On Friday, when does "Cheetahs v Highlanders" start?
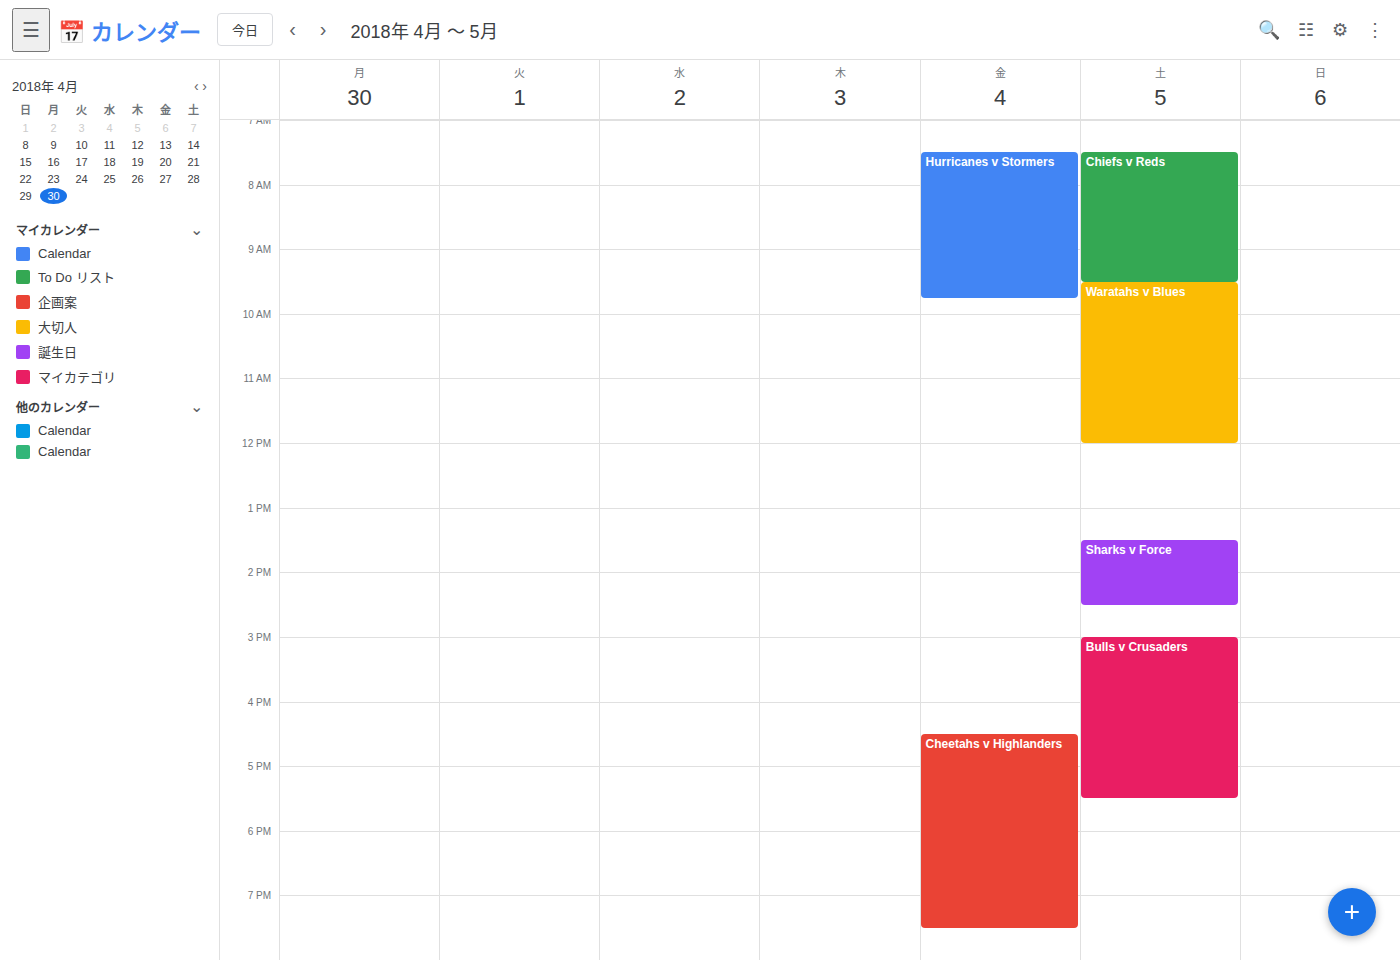
4:30 PM